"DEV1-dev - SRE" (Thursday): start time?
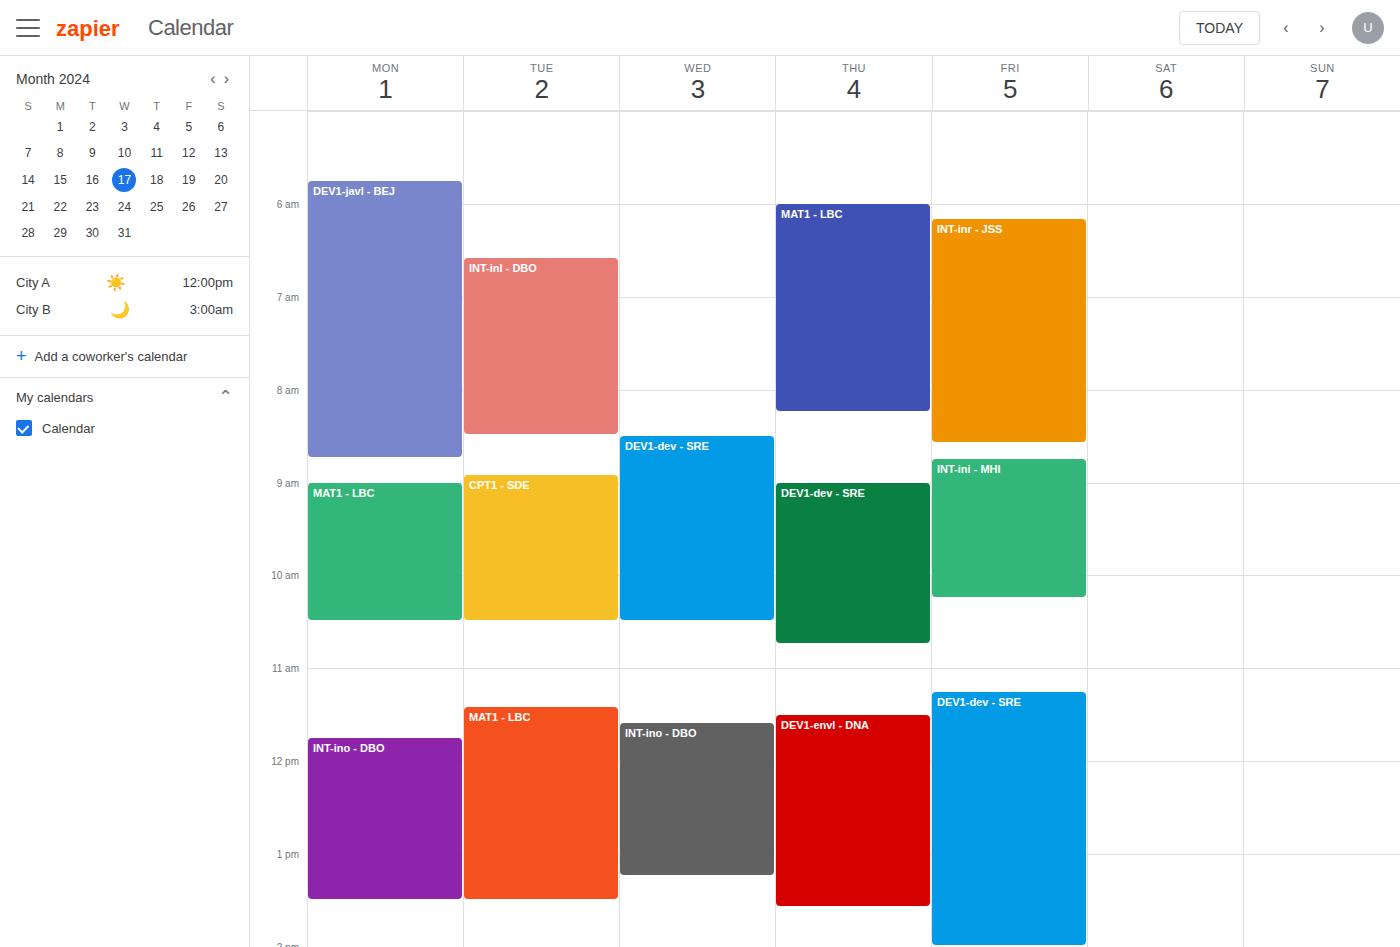
9:00 AM